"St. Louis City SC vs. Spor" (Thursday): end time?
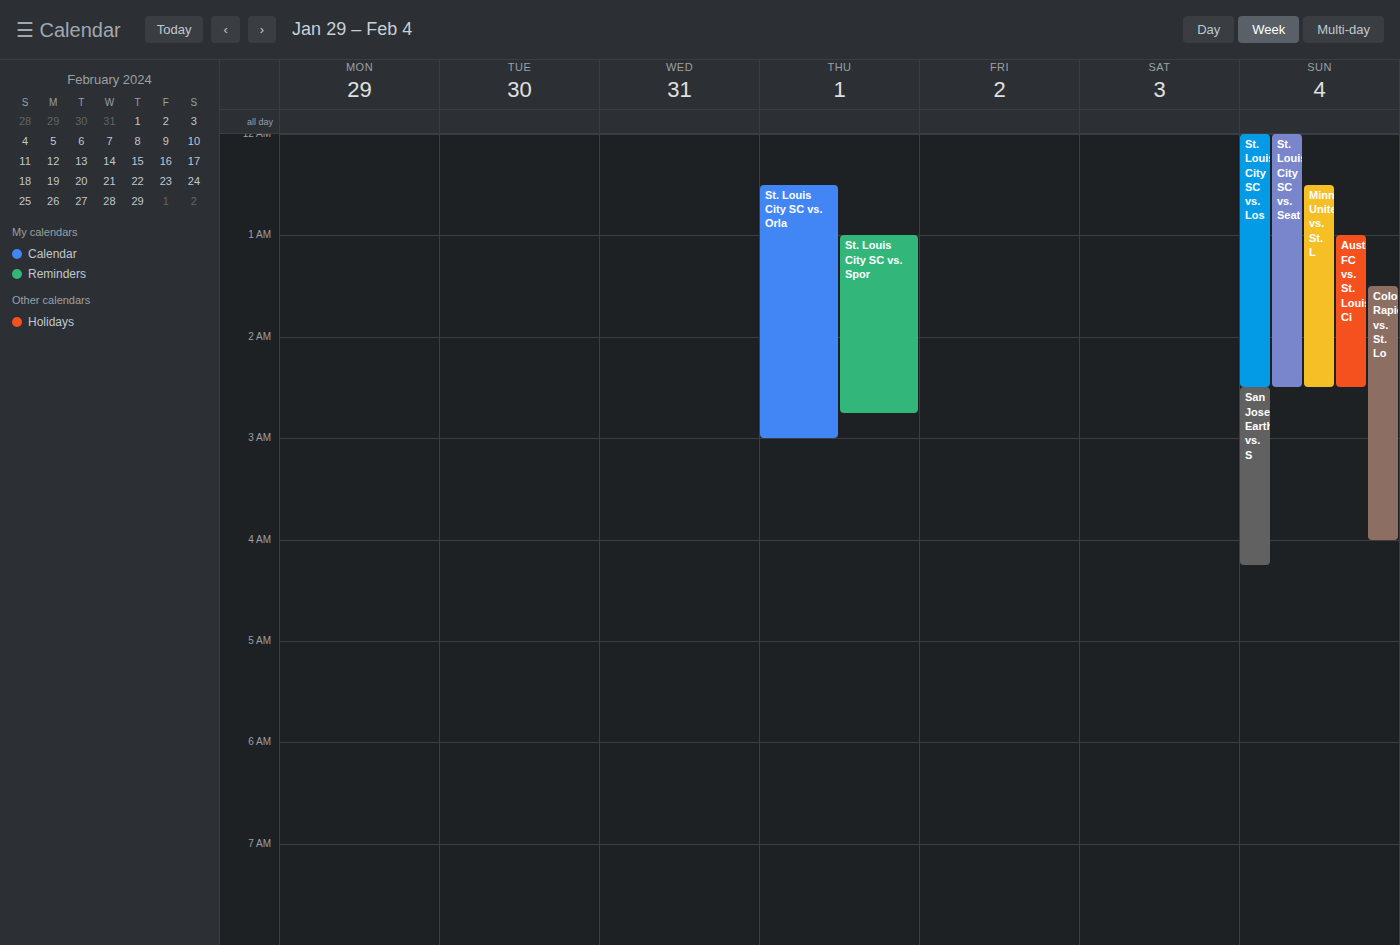
2:45 AM